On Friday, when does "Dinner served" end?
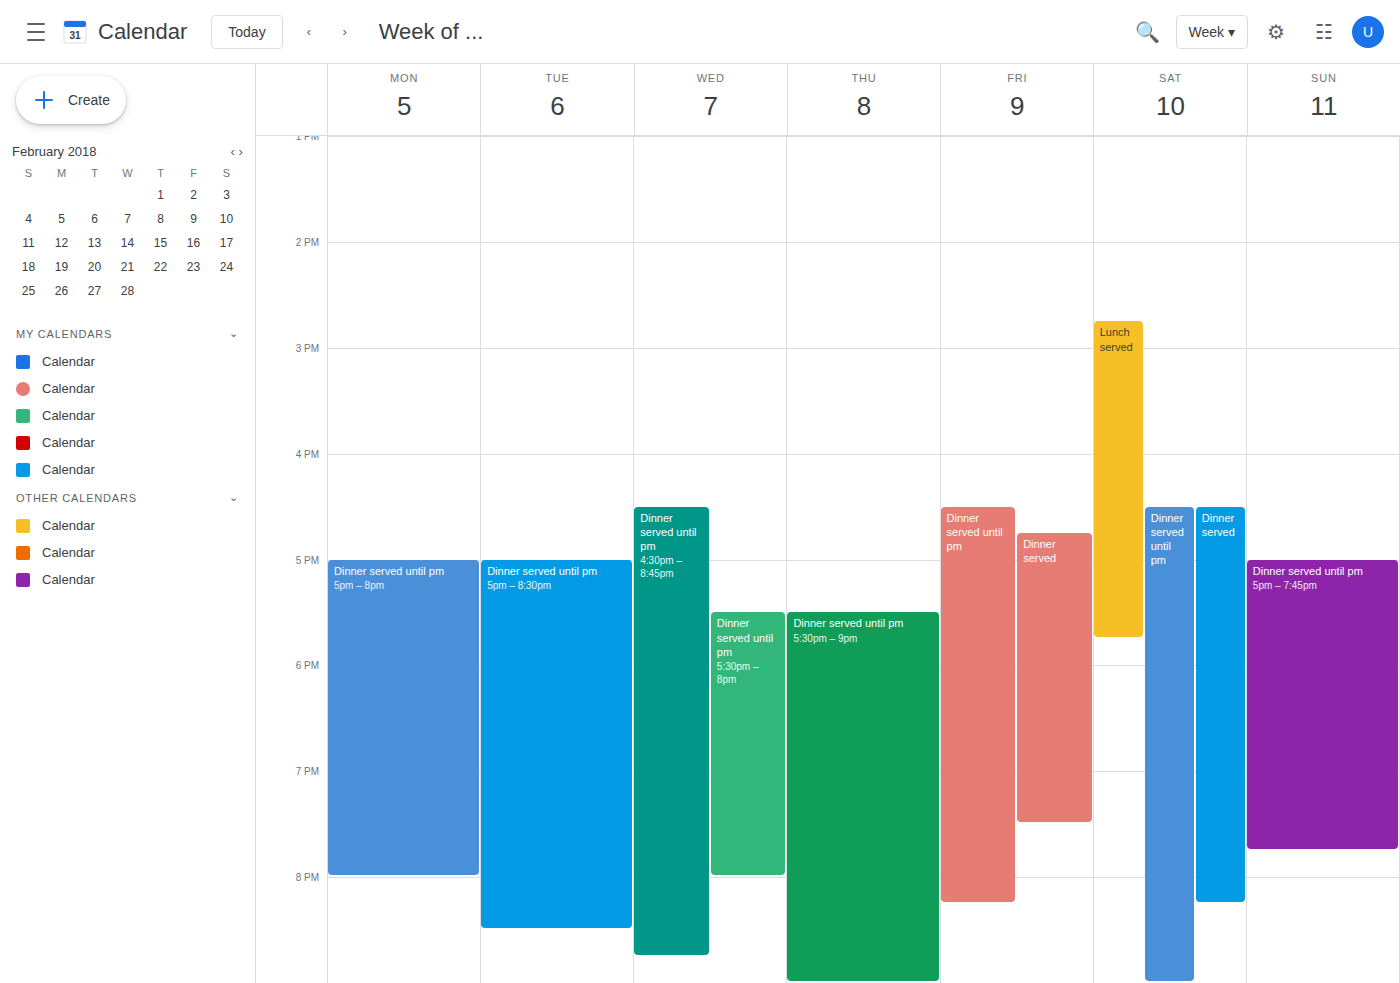
7:30 PM